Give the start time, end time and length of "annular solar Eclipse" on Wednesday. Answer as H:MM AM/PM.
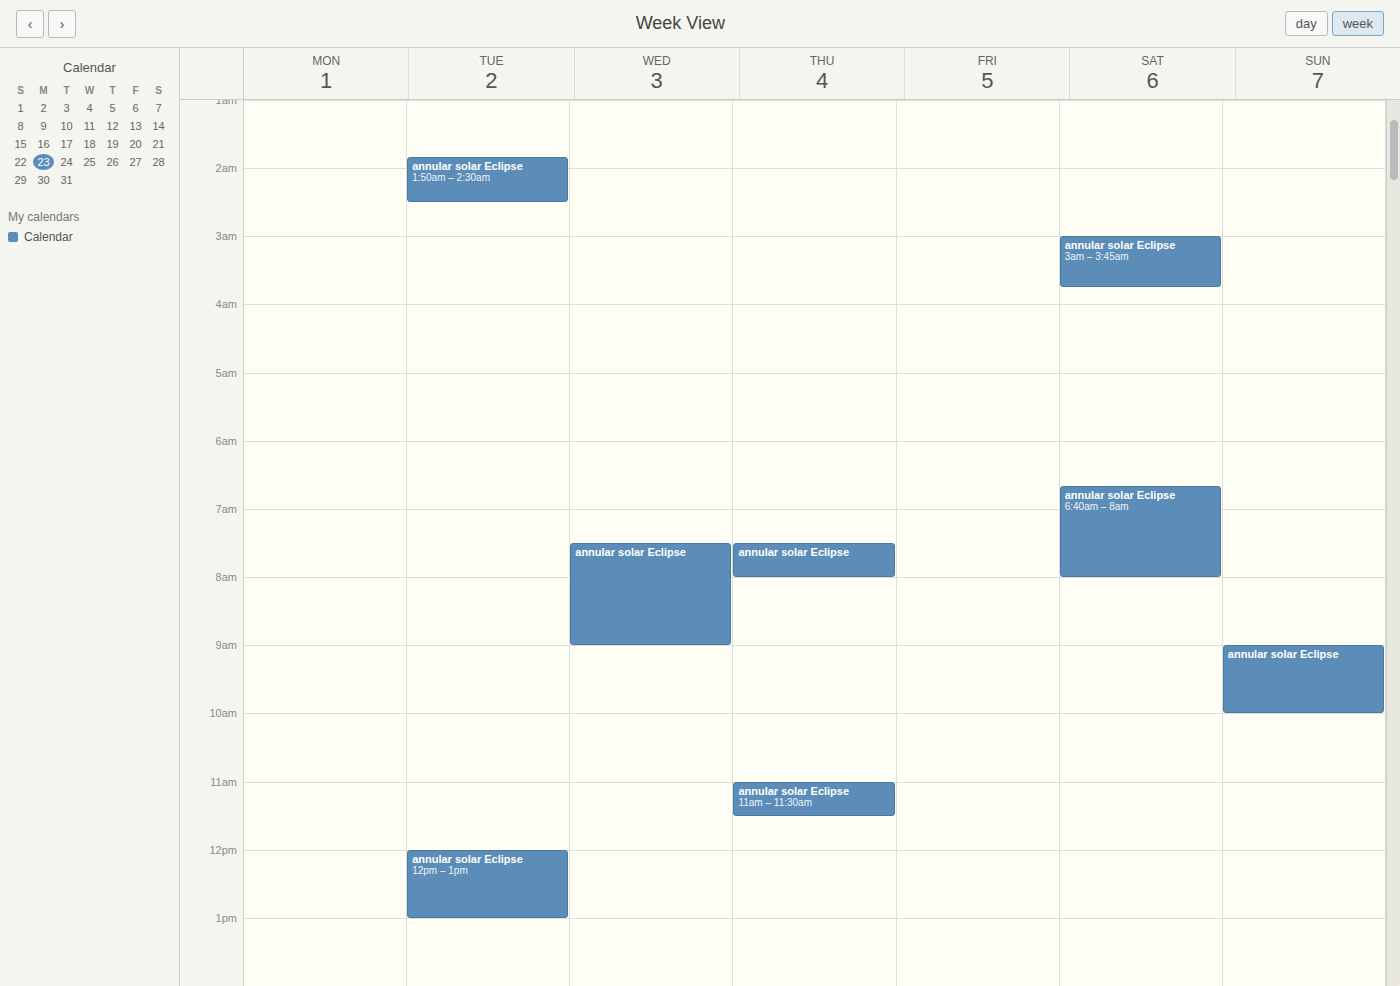
7:30 AM to 9:00 AM, 1 hour 30 minutes